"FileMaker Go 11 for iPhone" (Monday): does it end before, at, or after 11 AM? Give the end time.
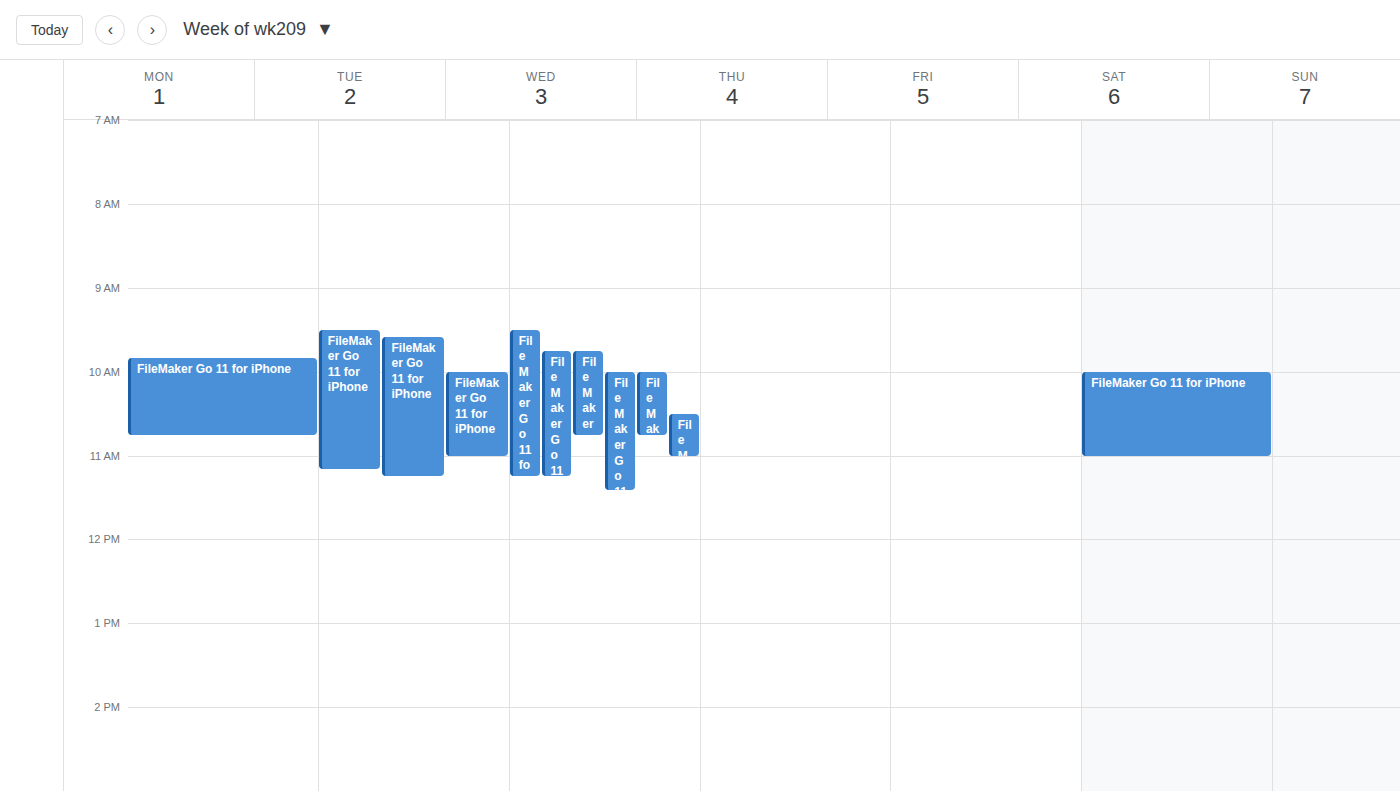
10:45 AM -- before 11 AM, 15 minutes above the 11 AM line.